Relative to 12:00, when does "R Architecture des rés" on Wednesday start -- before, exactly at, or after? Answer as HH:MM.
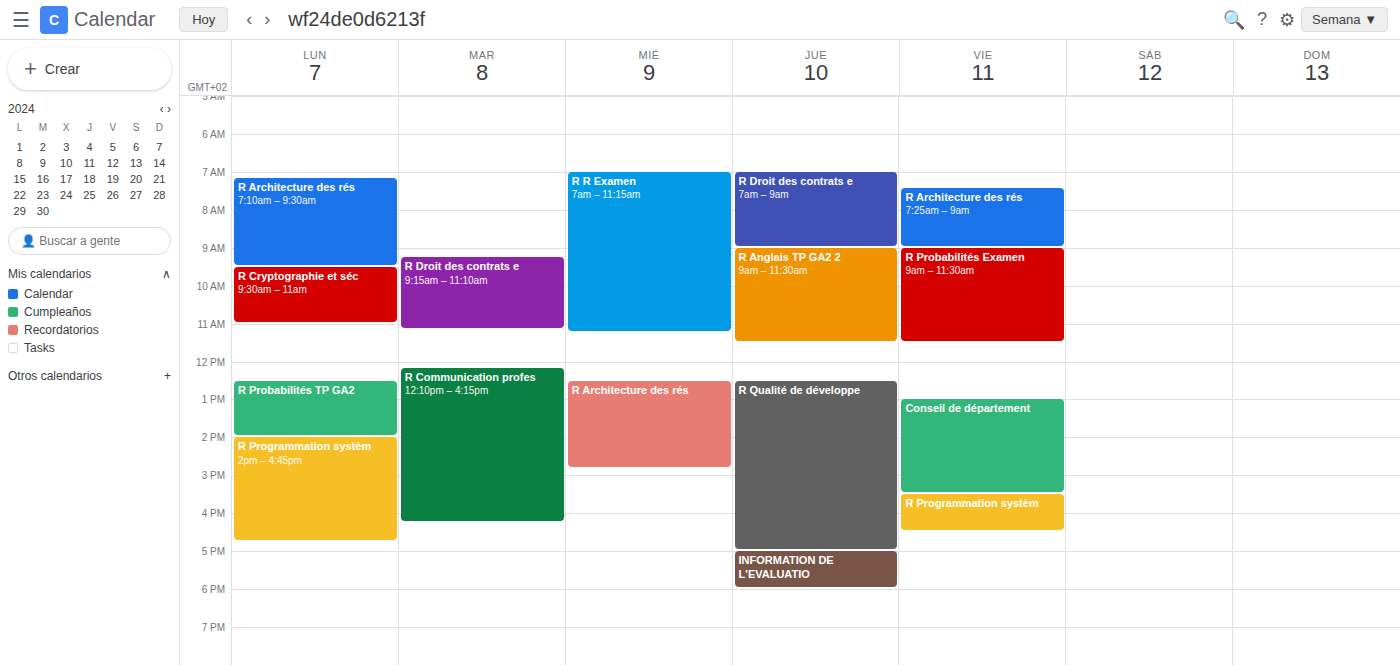
12:30 -- after 12:00, 30 minutes below the 12:00 line.